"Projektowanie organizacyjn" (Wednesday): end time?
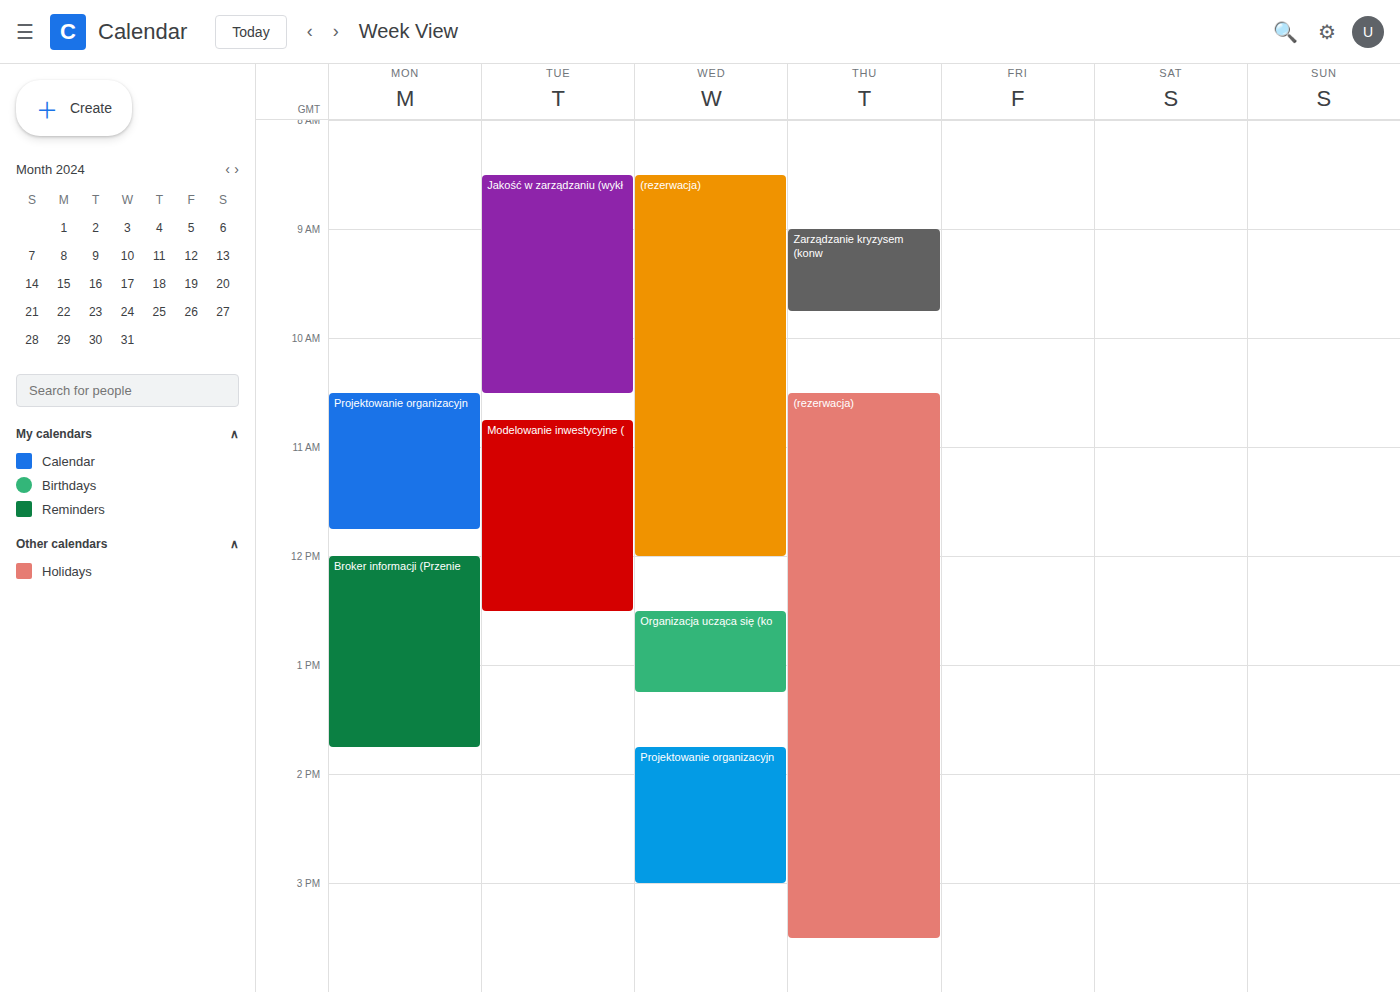
3:00 PM